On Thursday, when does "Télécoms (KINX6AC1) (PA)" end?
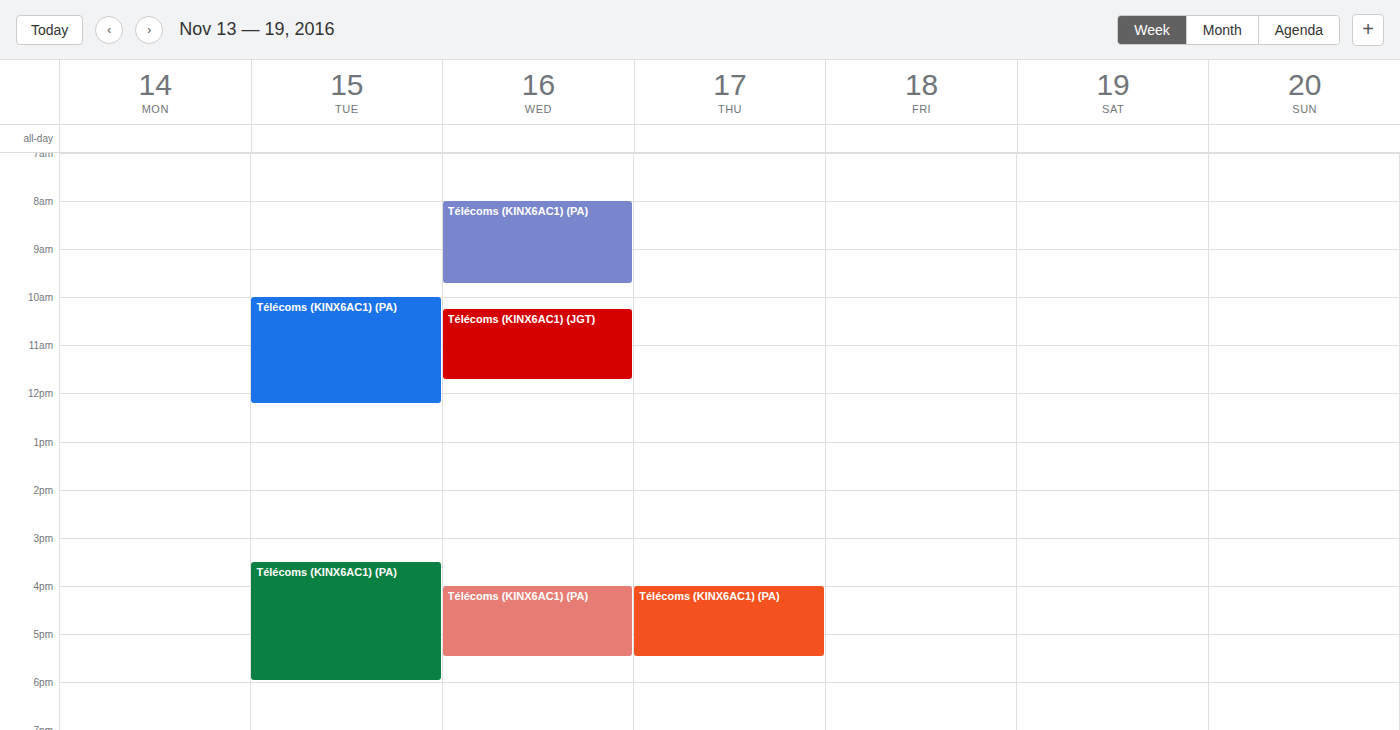
5:30 PM